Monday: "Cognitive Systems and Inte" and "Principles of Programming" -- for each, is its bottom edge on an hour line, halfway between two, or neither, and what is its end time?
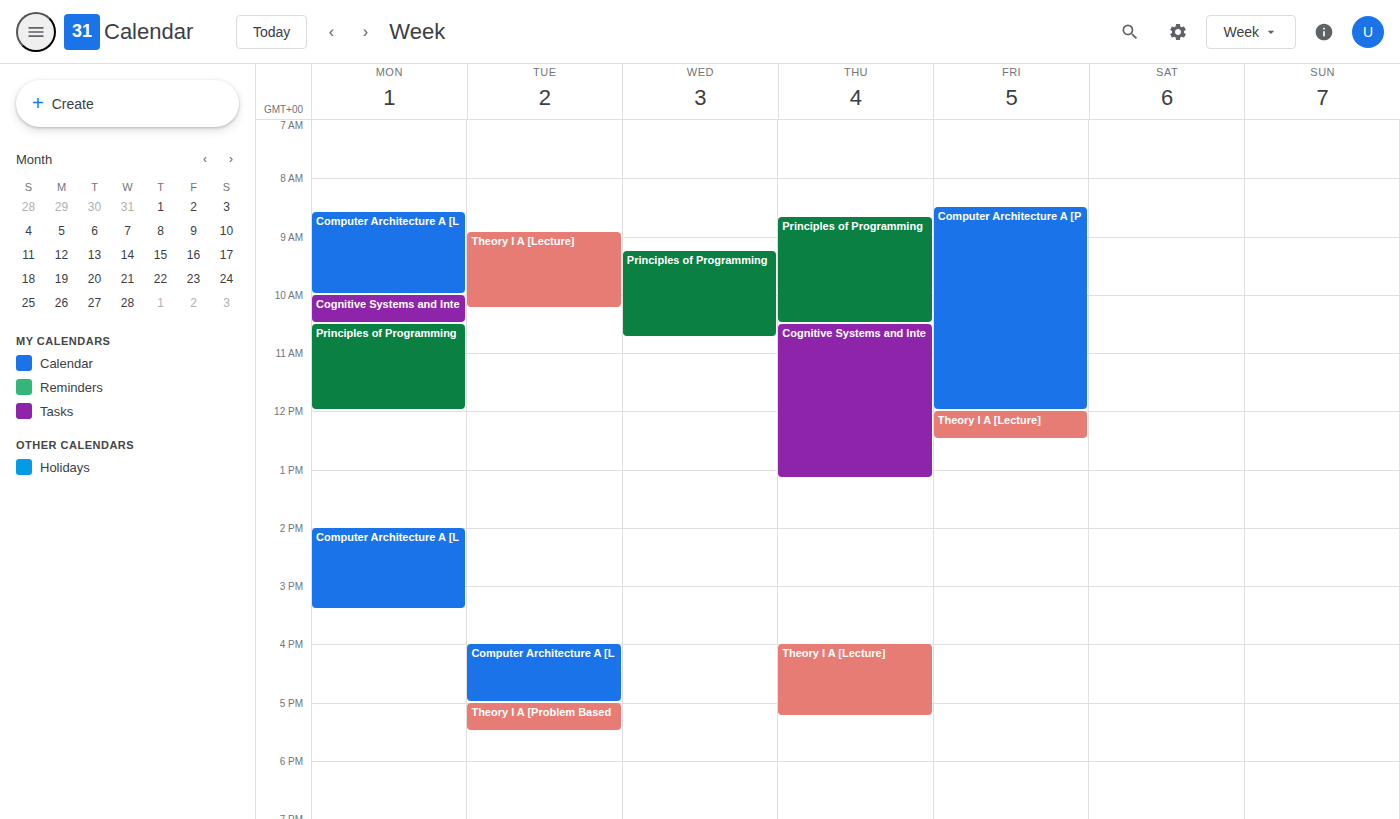
"Cognitive Systems and Inte": 10:30 AM, halfway between the 10 AM and 11 AM lines. "Principles of Programming": 12:00 PM, exactly on the 12 PM line.